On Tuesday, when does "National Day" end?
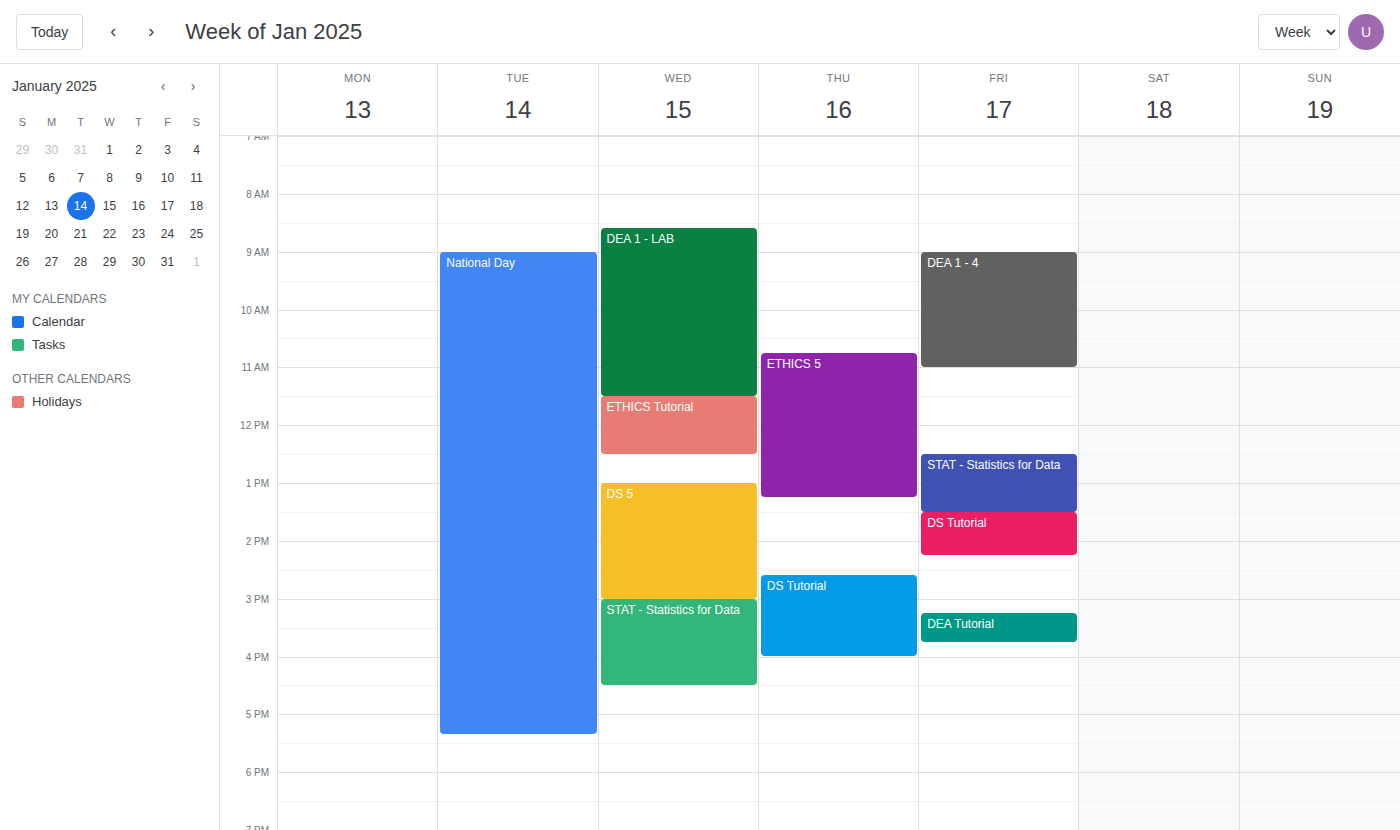
5:20 PM